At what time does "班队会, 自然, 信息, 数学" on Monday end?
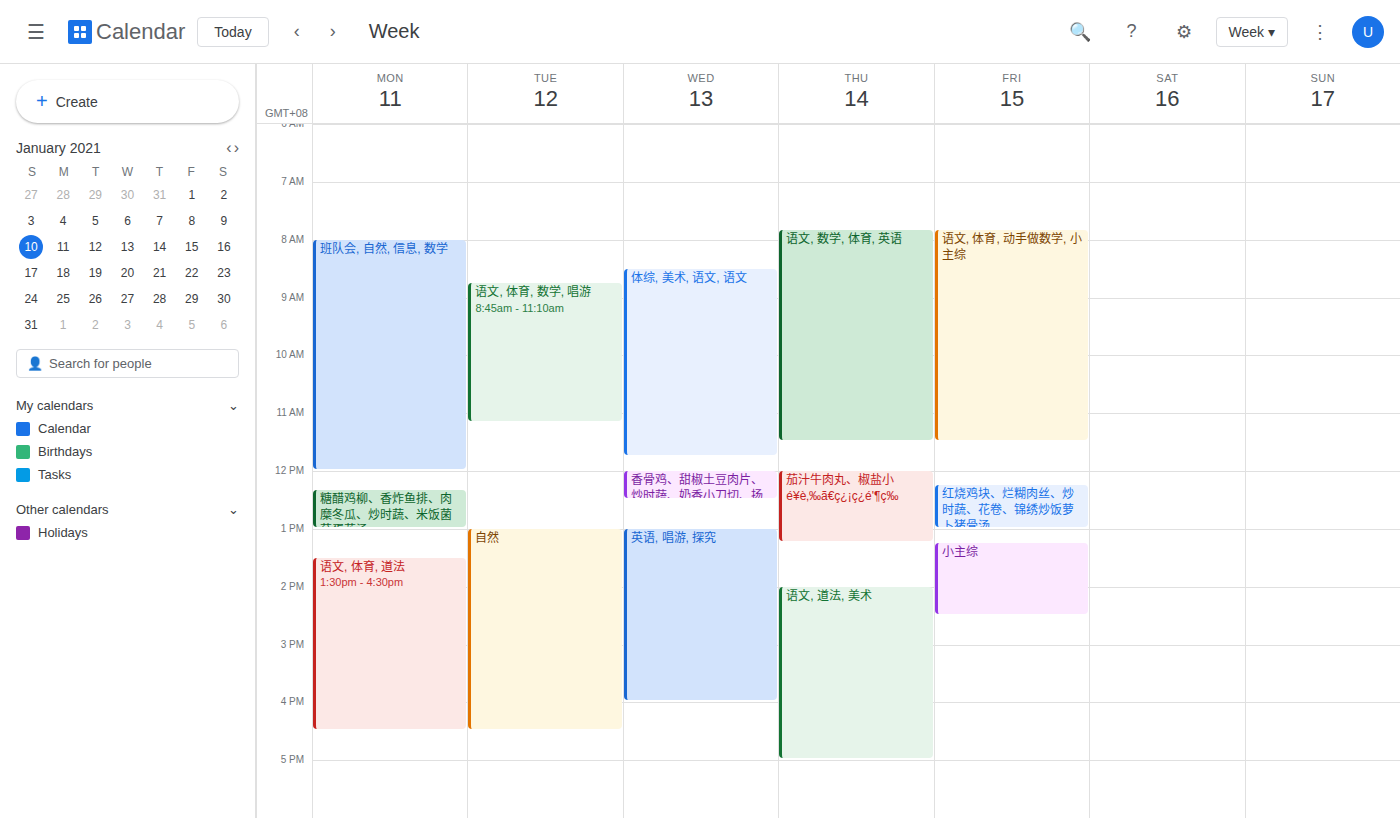
12:00 PM